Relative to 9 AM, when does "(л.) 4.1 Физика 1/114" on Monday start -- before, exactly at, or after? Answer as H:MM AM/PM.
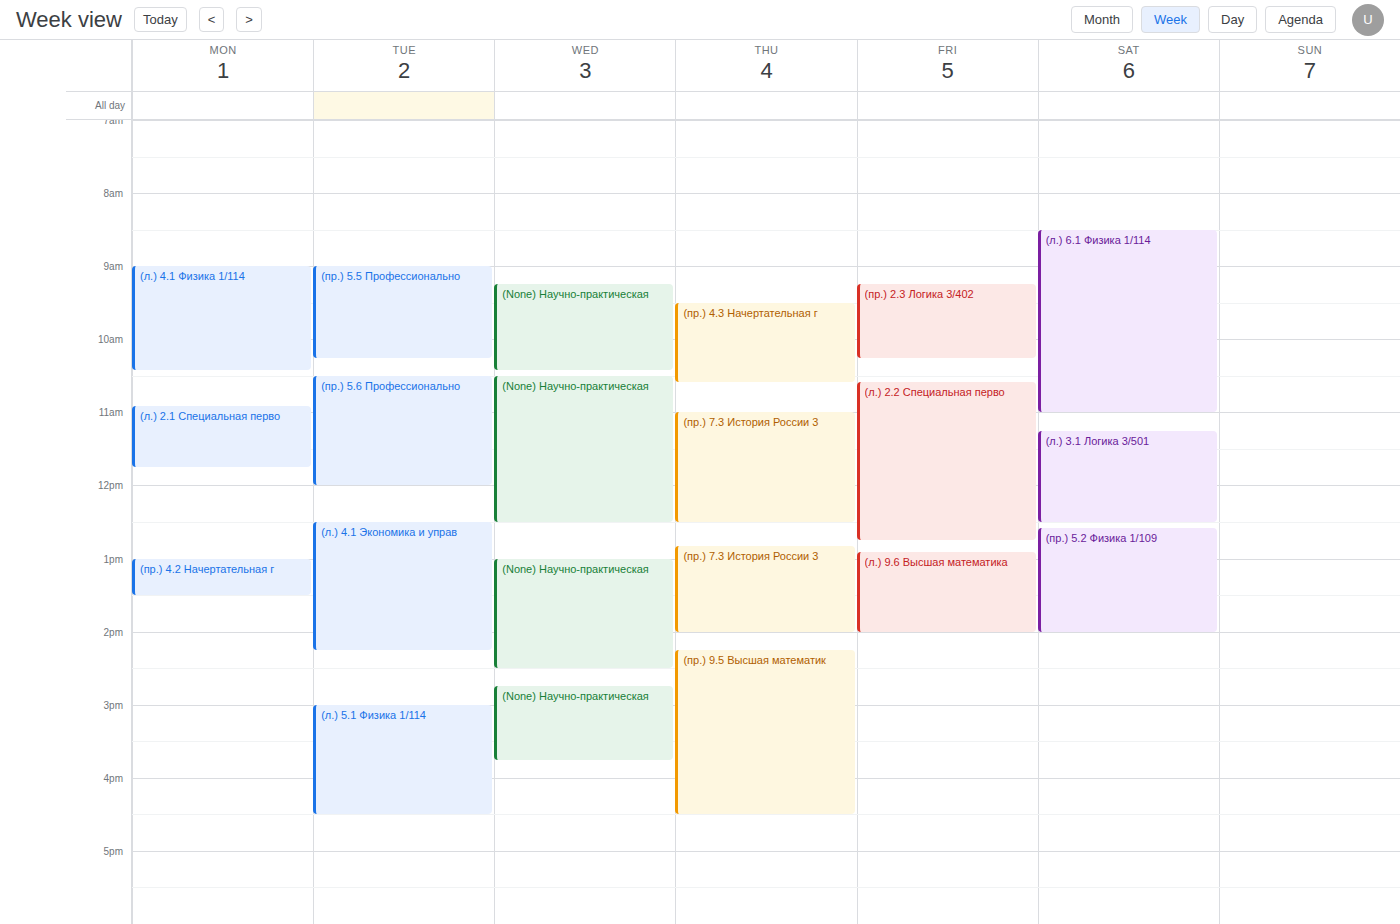
9:00 AM -- exactly at 9 AM, on the 9 AM line.